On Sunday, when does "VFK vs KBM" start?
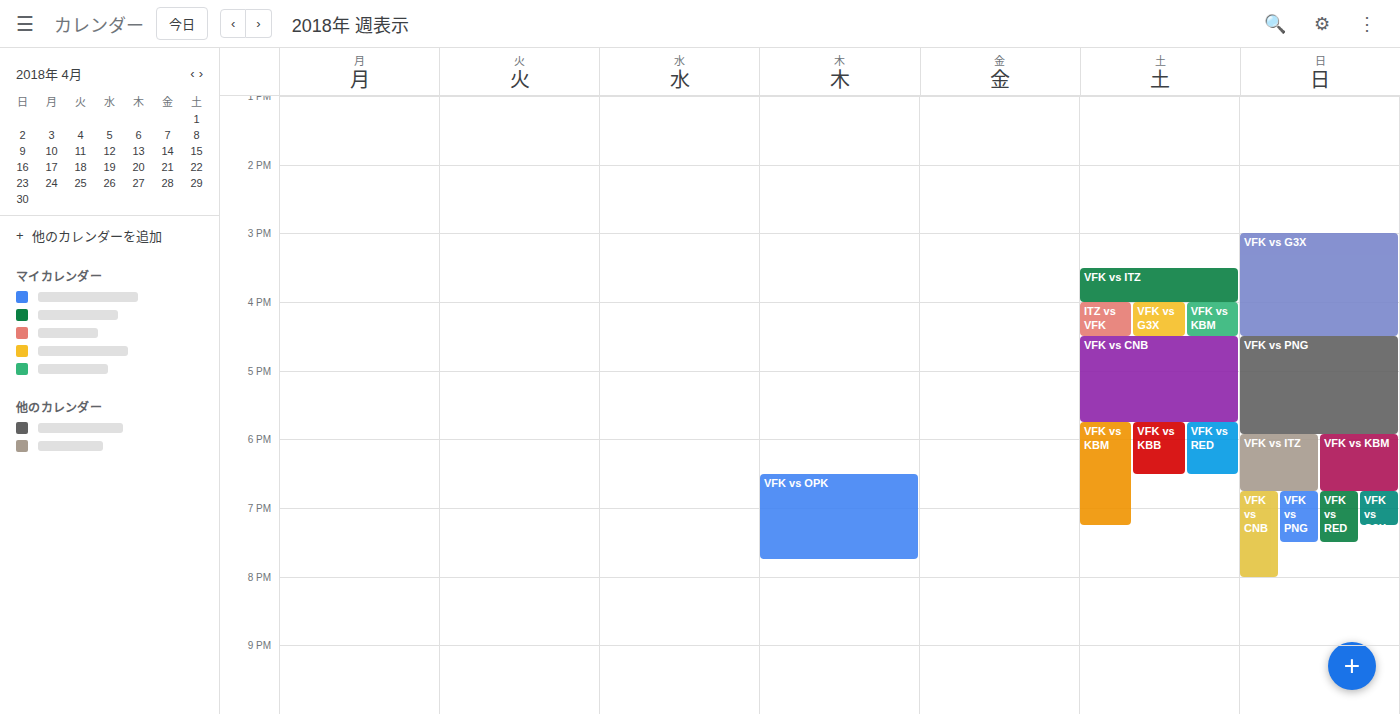
5:55 PM